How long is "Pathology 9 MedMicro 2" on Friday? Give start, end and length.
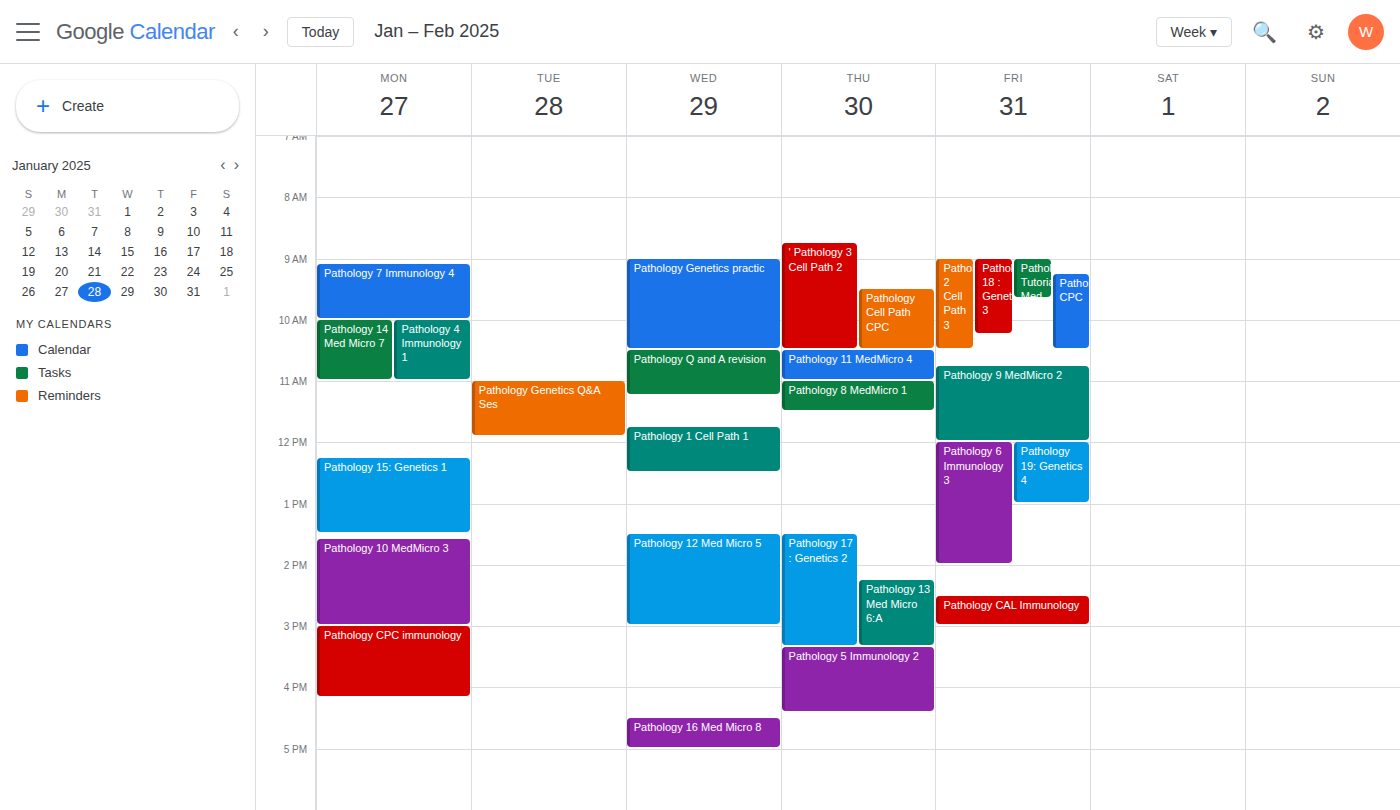
10:45 AM to 12:00 PM, 1 hour 15 minutes